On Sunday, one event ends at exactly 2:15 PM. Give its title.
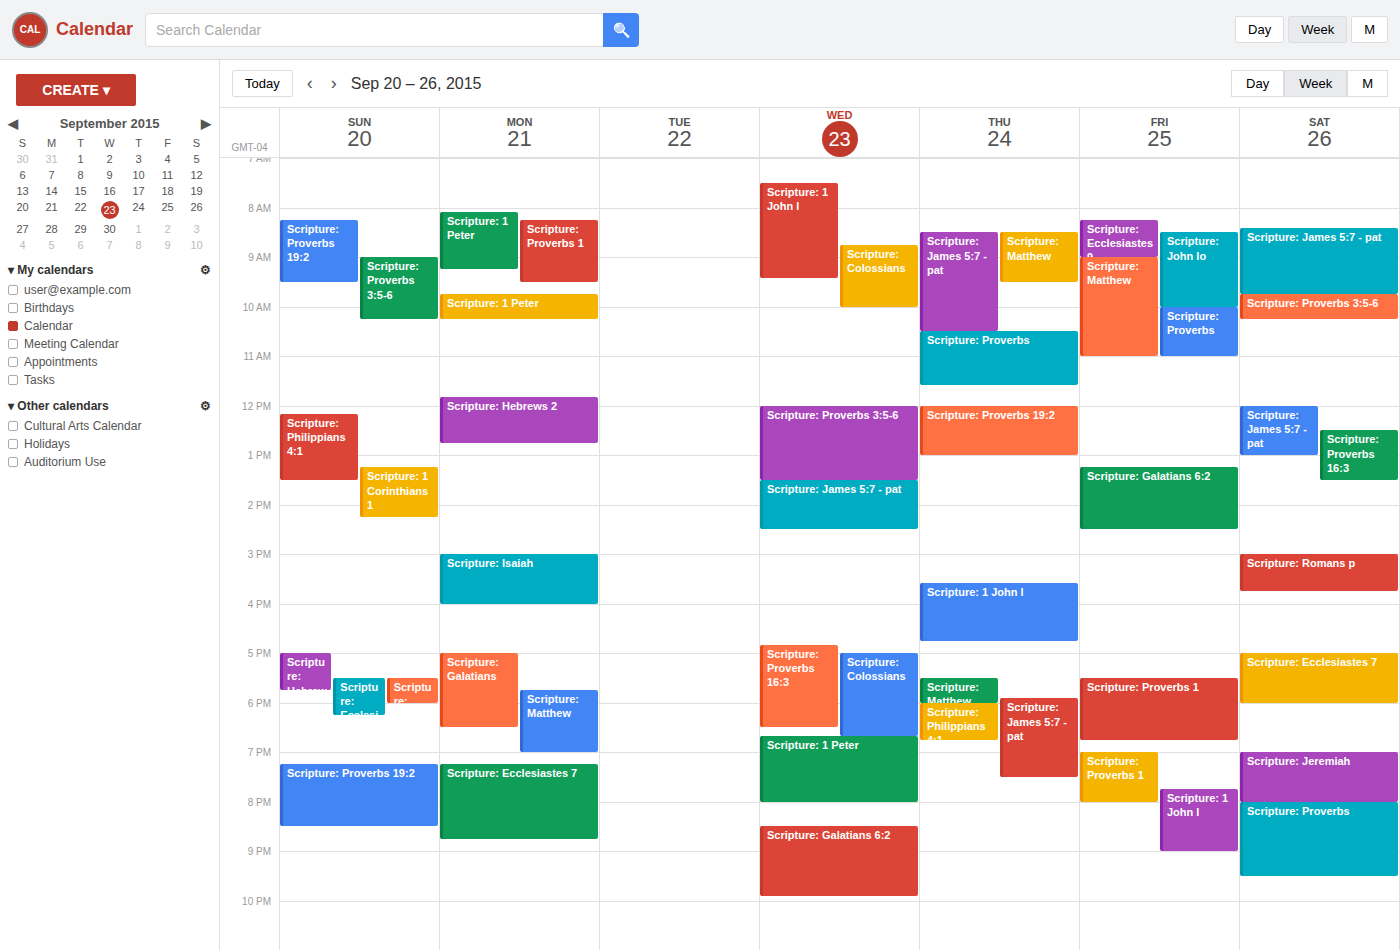
"Scripture: 1 Corinthians 1"